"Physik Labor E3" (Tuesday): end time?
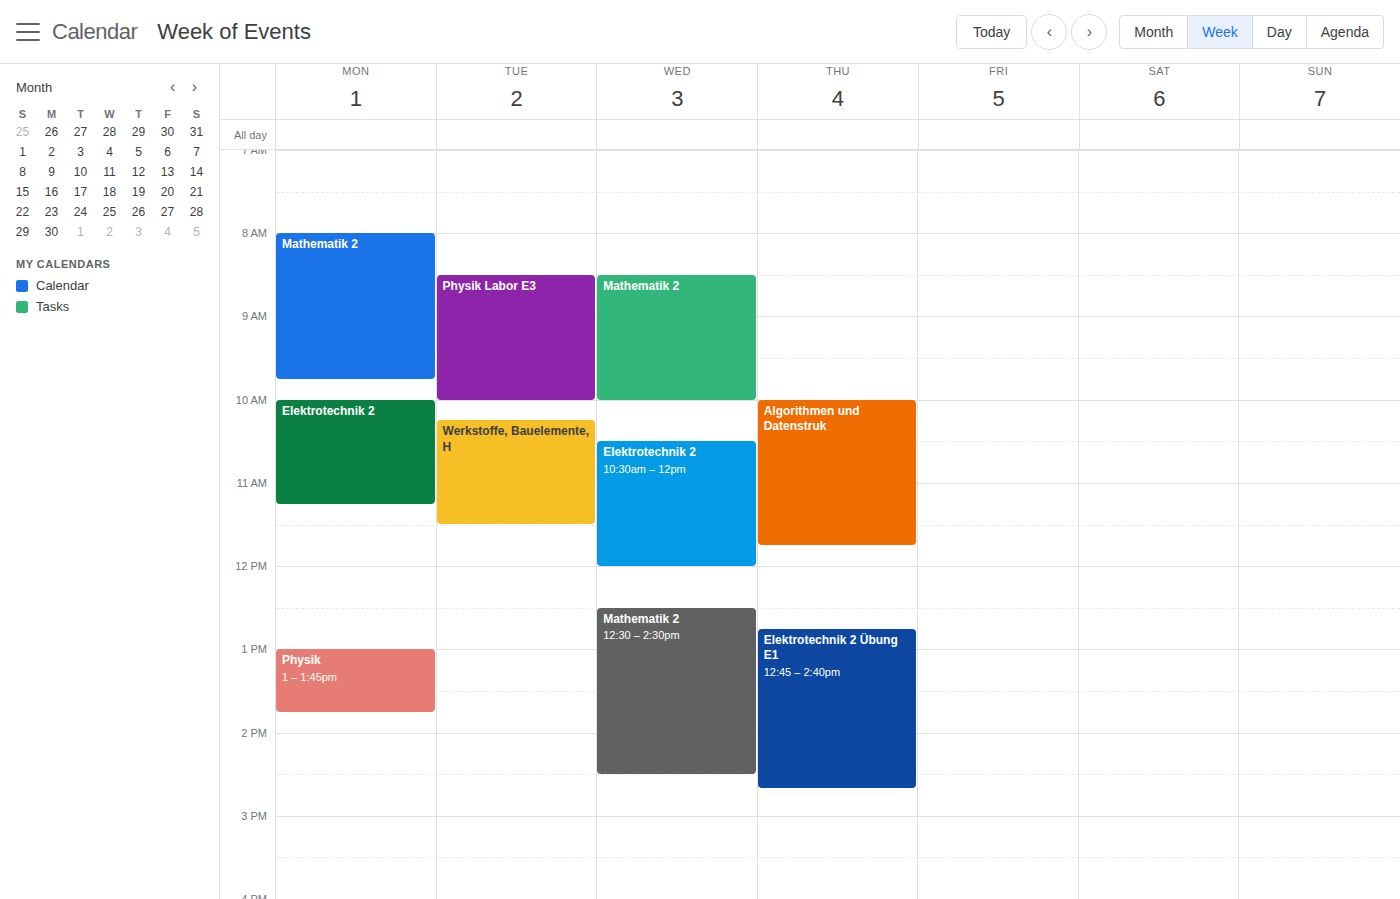
10:00 AM